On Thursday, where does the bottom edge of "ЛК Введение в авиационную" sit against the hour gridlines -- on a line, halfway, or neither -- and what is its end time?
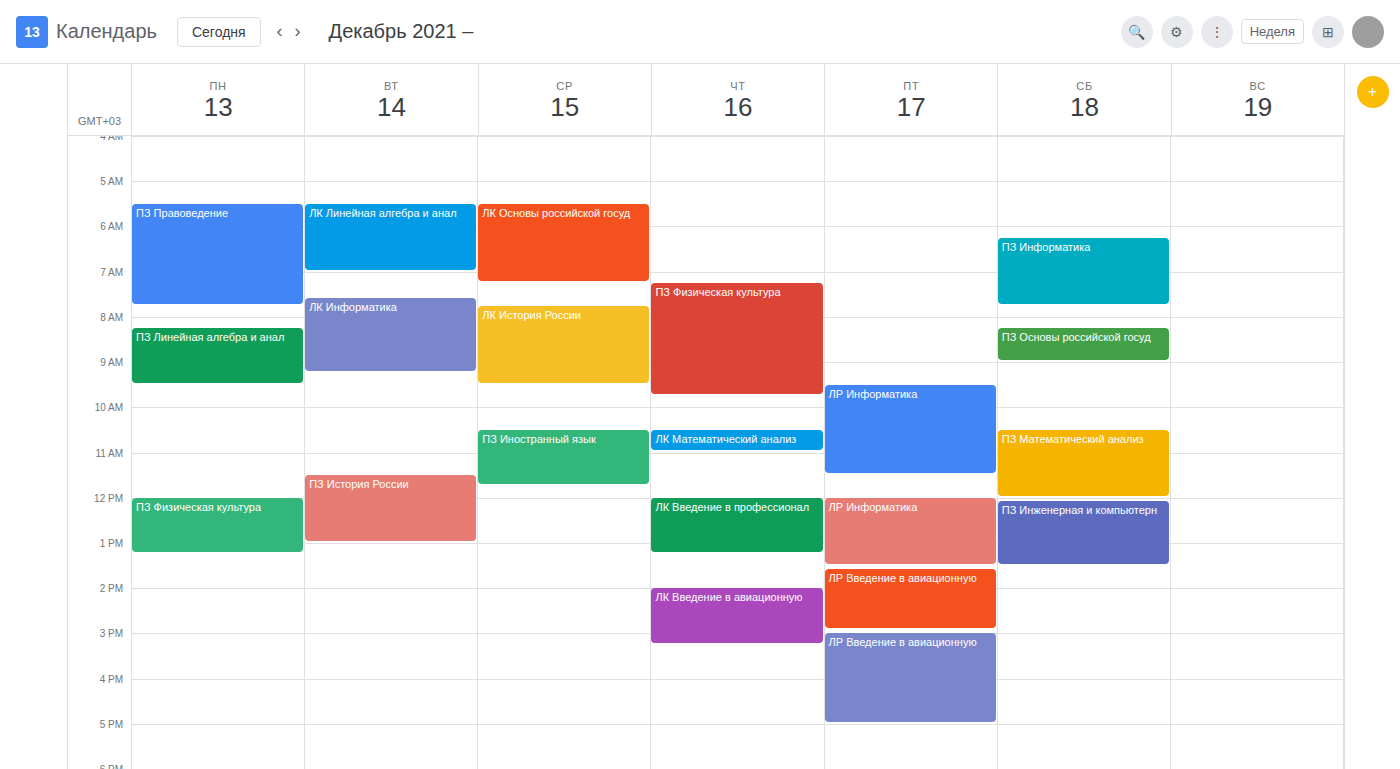
3:15 PM -- neither: a quarter of the way from the 3 PM line to the 4 PM line.